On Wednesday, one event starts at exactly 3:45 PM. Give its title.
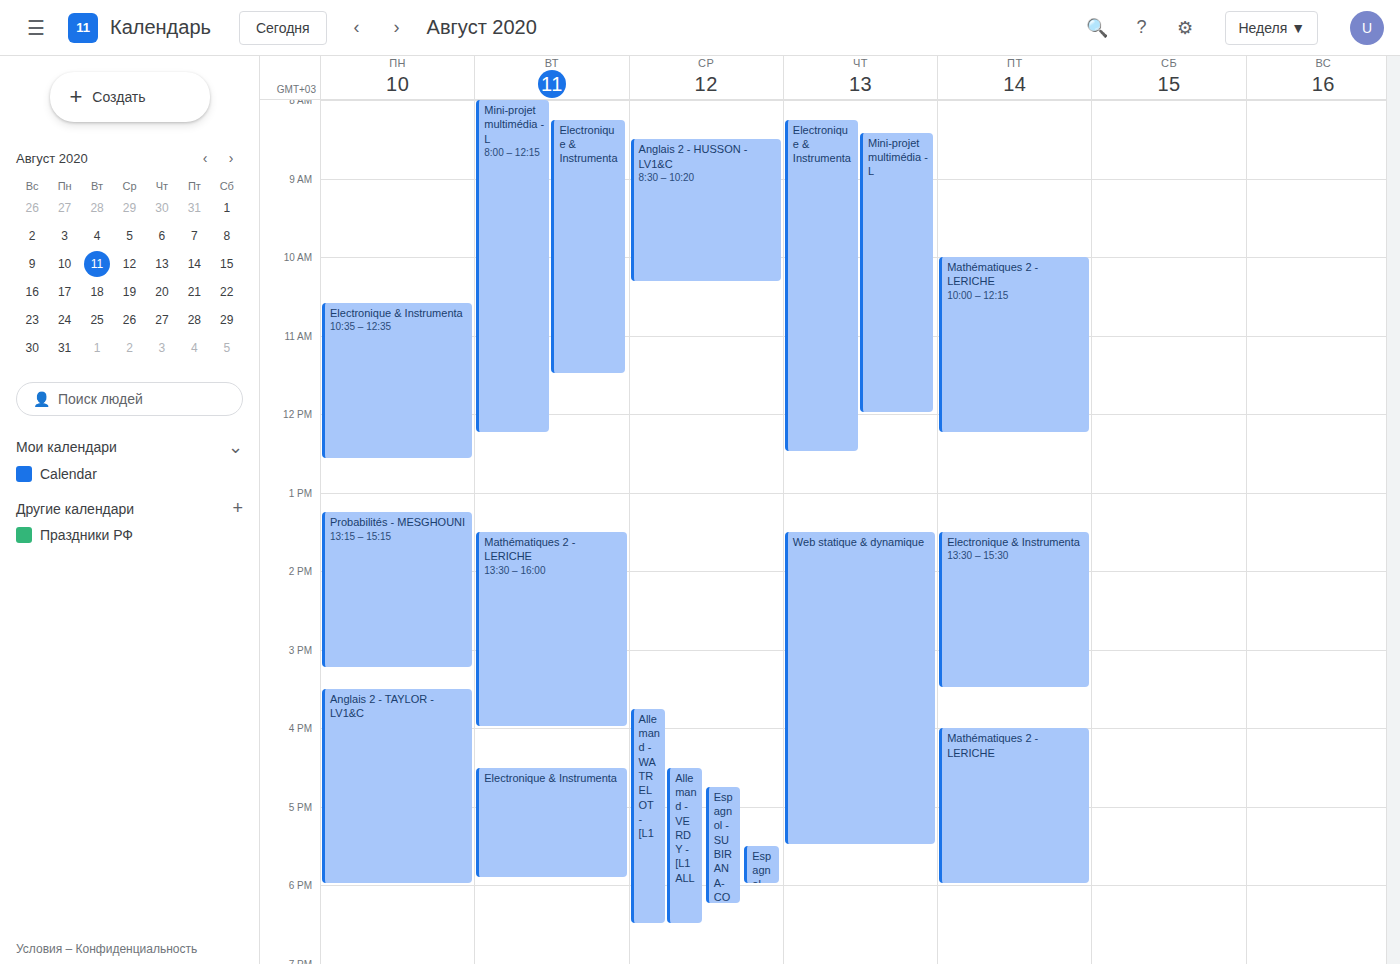
"Allemand - WATRELOT - [L1"